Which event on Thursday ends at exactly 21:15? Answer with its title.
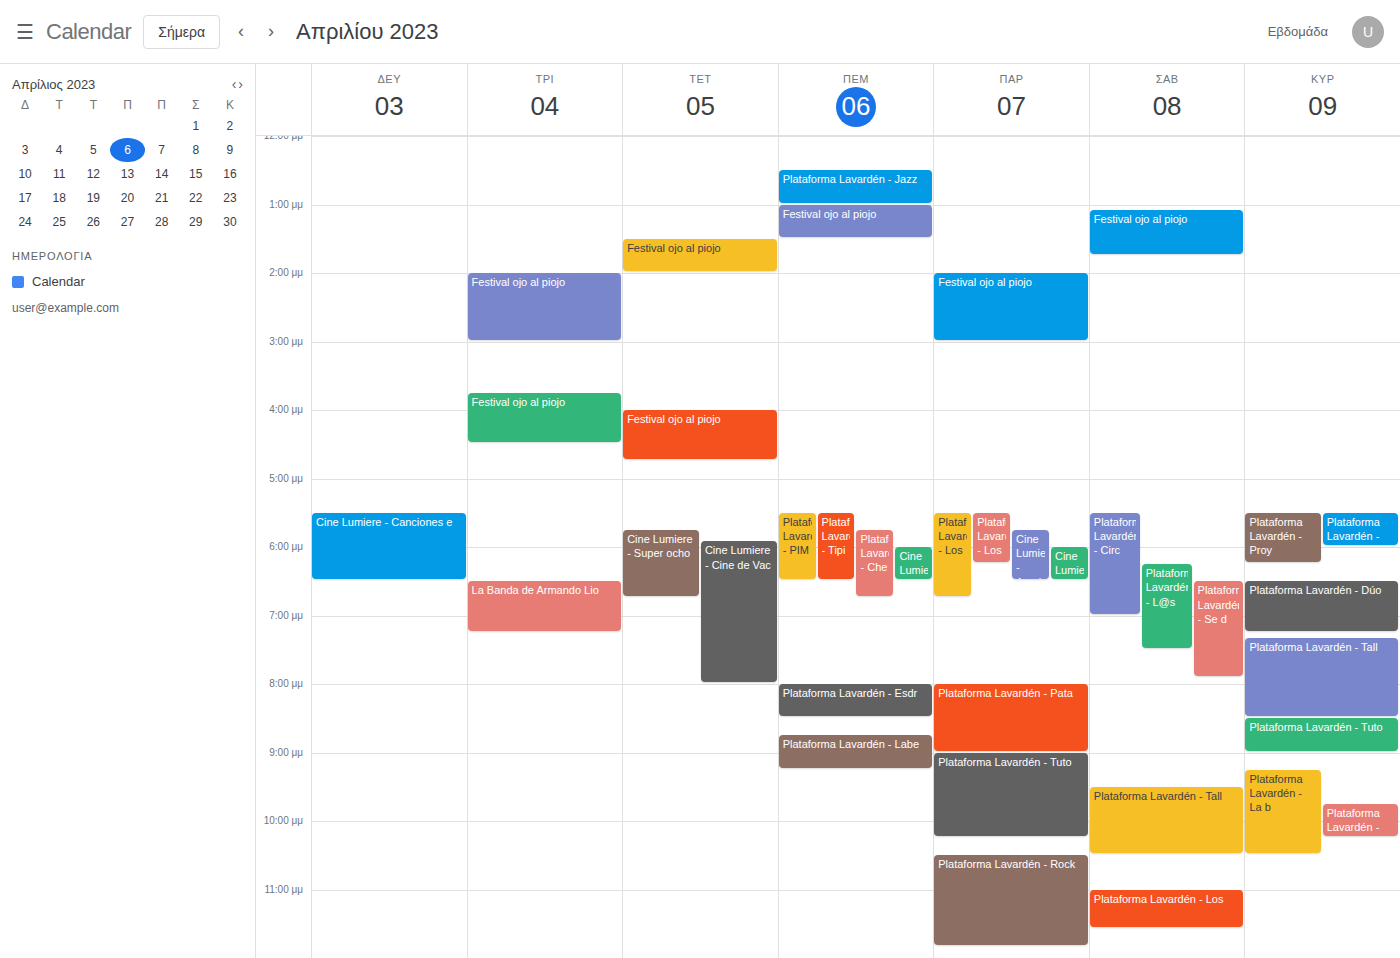
"Plataforma Lavardén - Labe"